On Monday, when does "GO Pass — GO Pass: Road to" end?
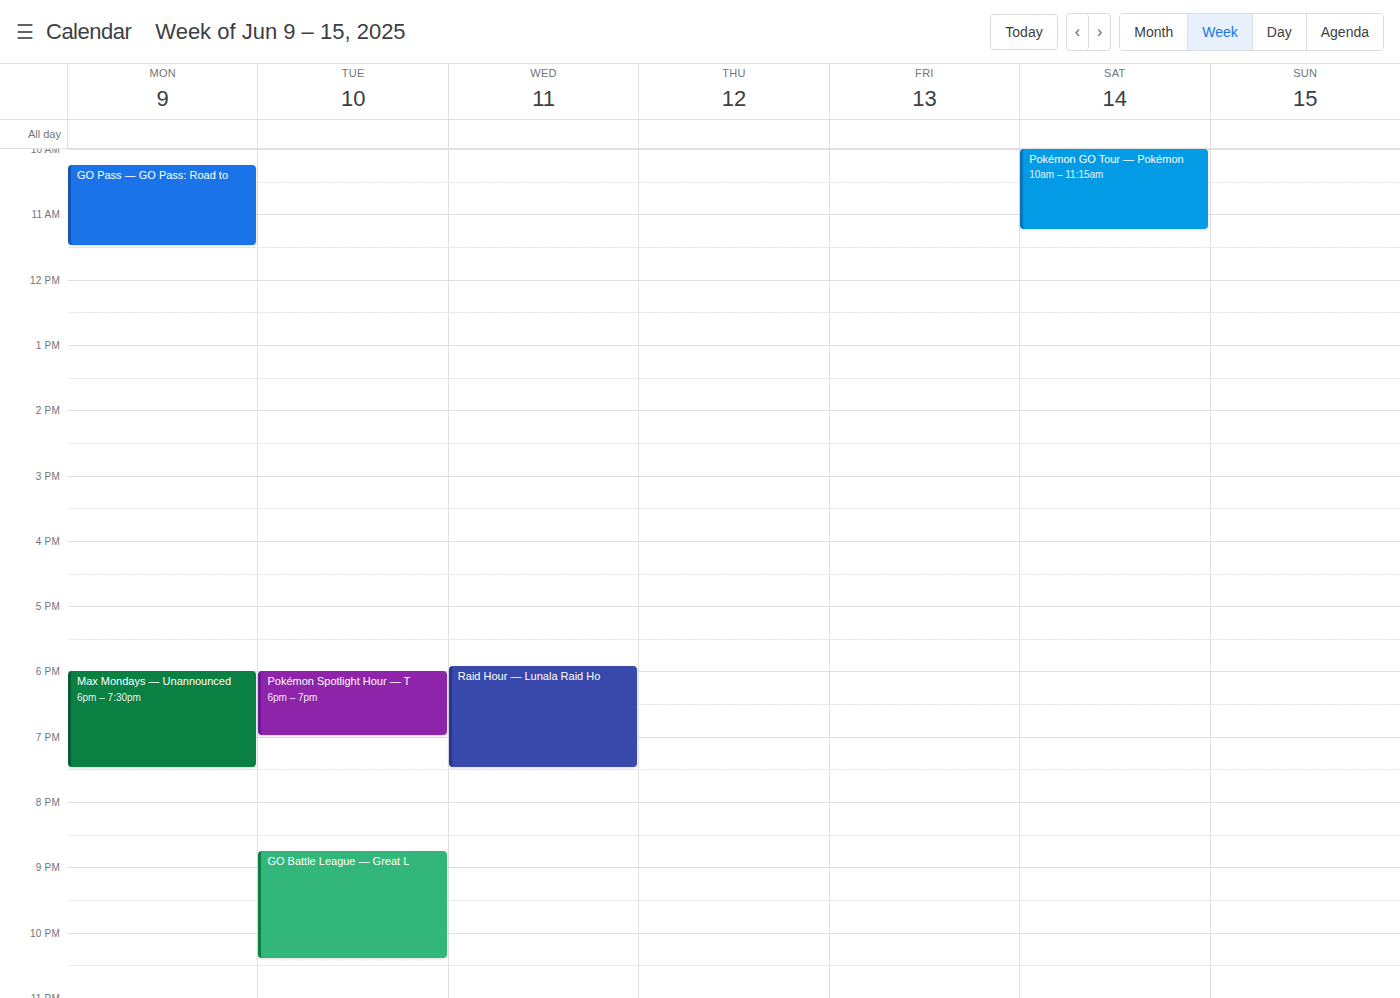
11:30 AM